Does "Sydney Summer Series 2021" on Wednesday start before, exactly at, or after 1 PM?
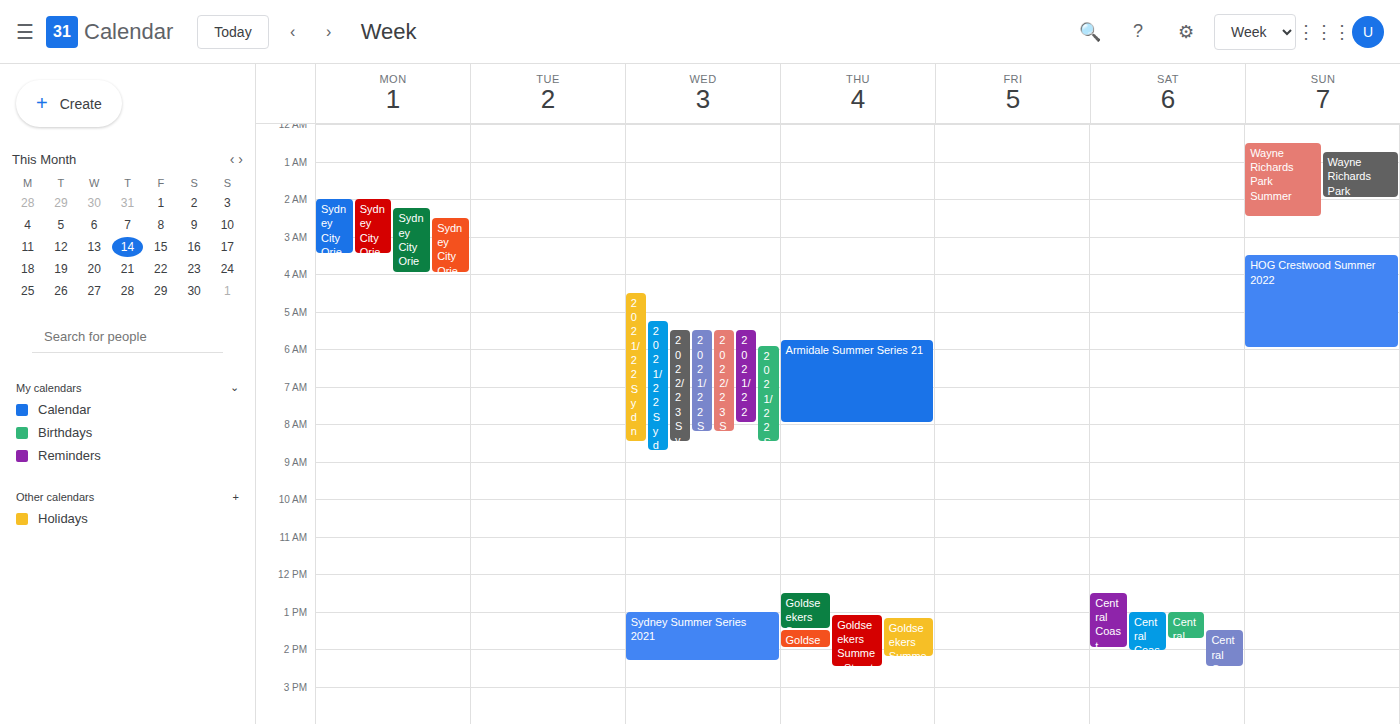
1:00 PM -- exactly at 1 PM, on the 1 PM line.